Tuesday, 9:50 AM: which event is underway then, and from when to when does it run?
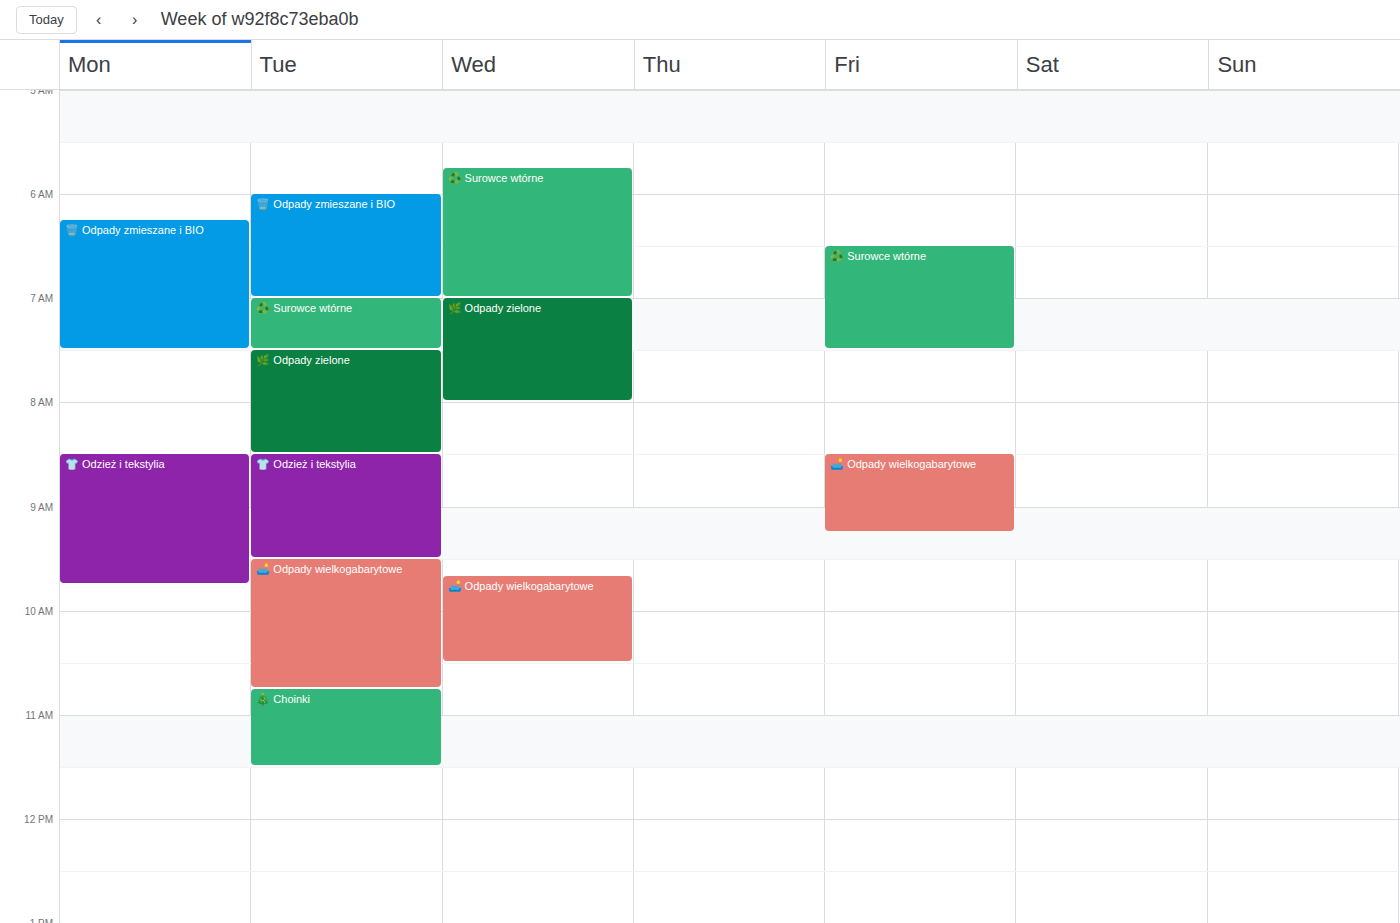
"🛋️ Odpady wielkogabarytowe", 9:30 AM to 10:45 AM